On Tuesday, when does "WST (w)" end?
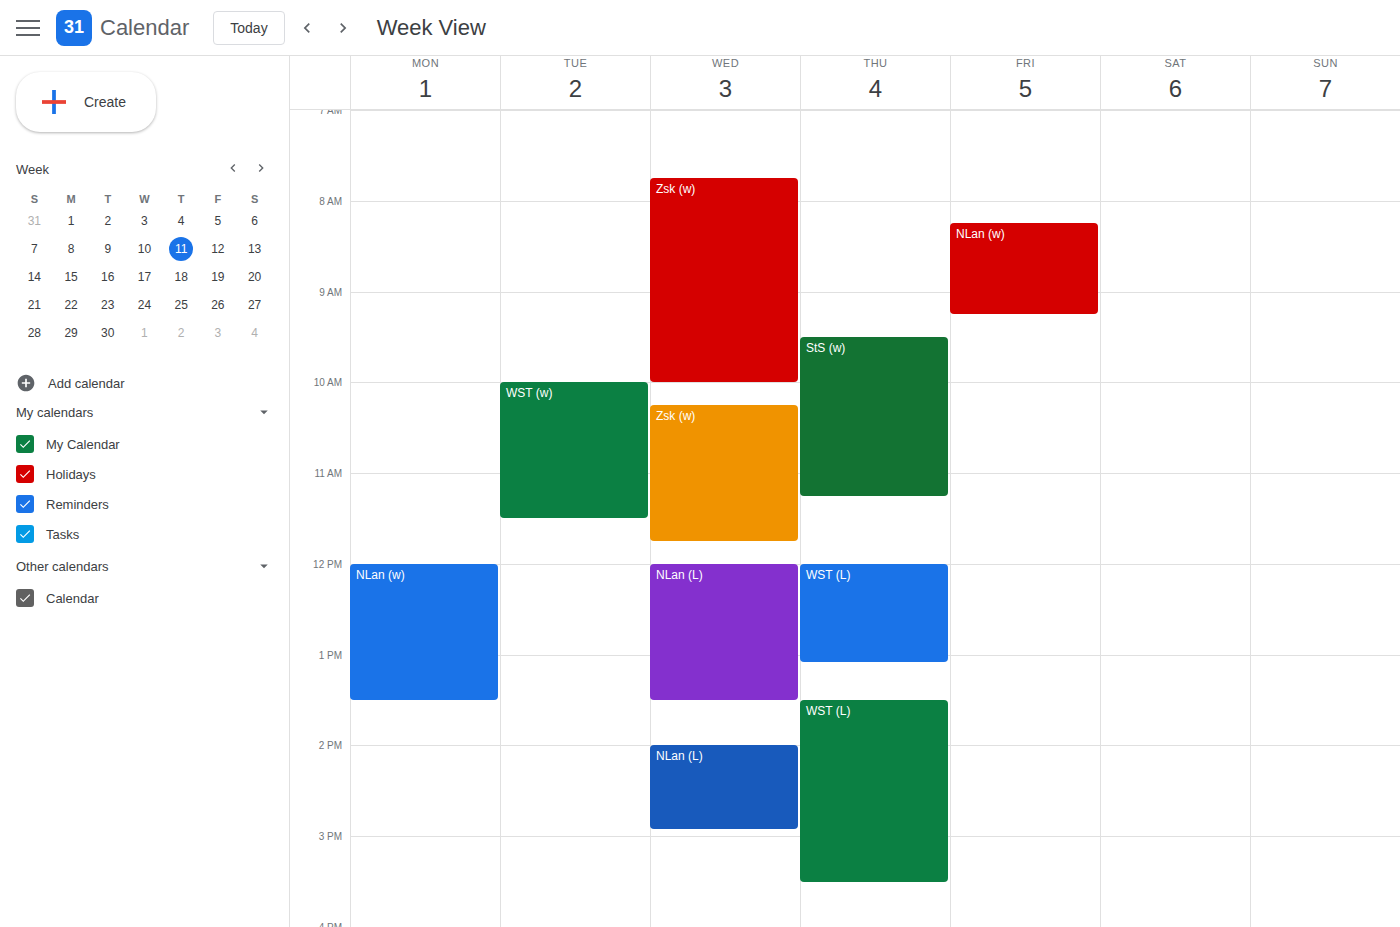
11:30 AM